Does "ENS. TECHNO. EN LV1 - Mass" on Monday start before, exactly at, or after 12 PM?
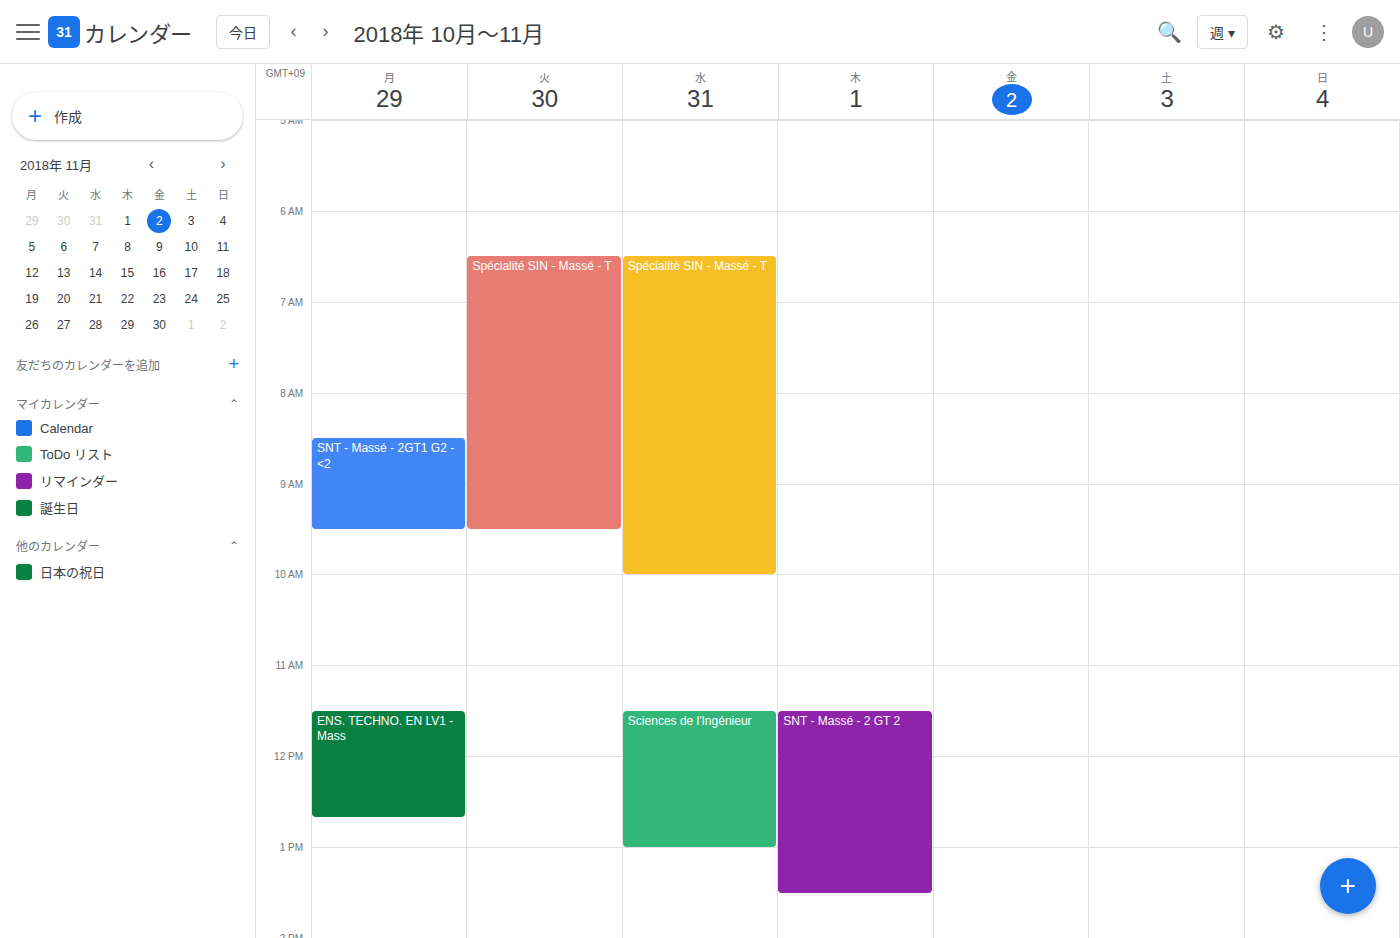
11:30 AM -- before 12 PM, 30 minutes above the 12 PM line.